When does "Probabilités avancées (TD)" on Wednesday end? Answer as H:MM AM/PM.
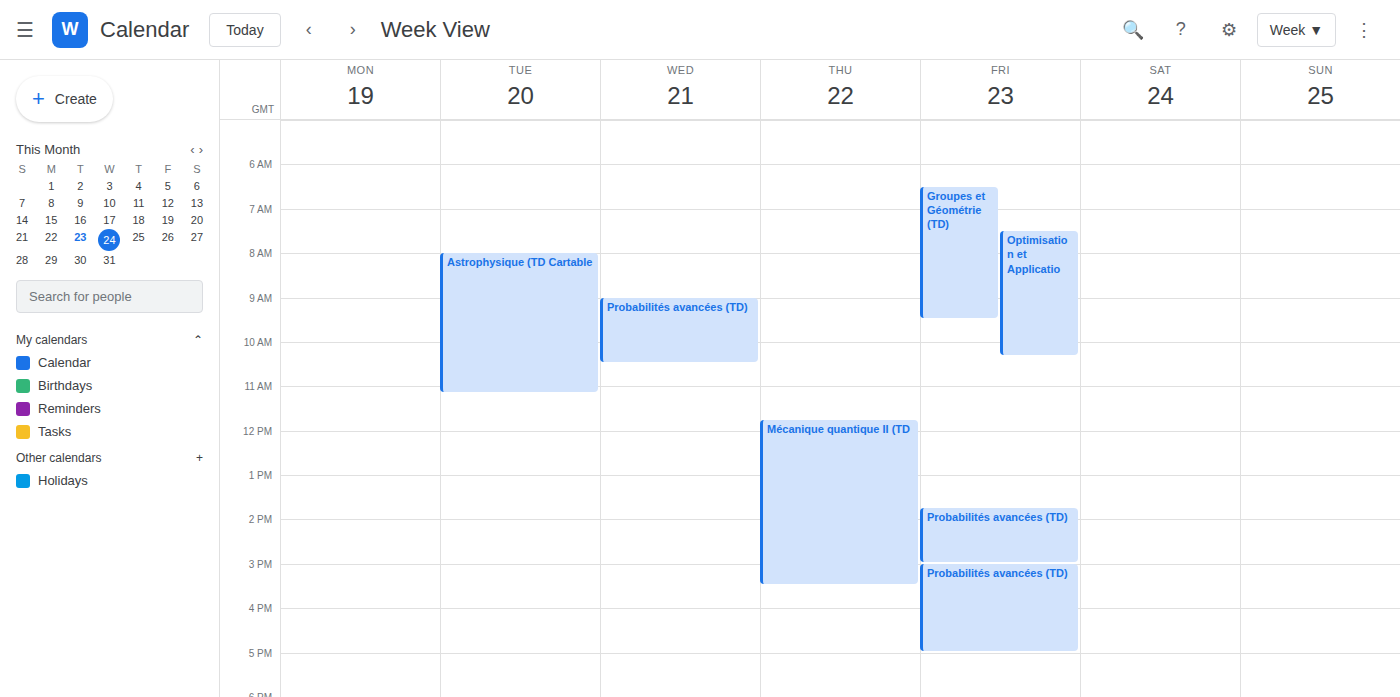
10:30 AM